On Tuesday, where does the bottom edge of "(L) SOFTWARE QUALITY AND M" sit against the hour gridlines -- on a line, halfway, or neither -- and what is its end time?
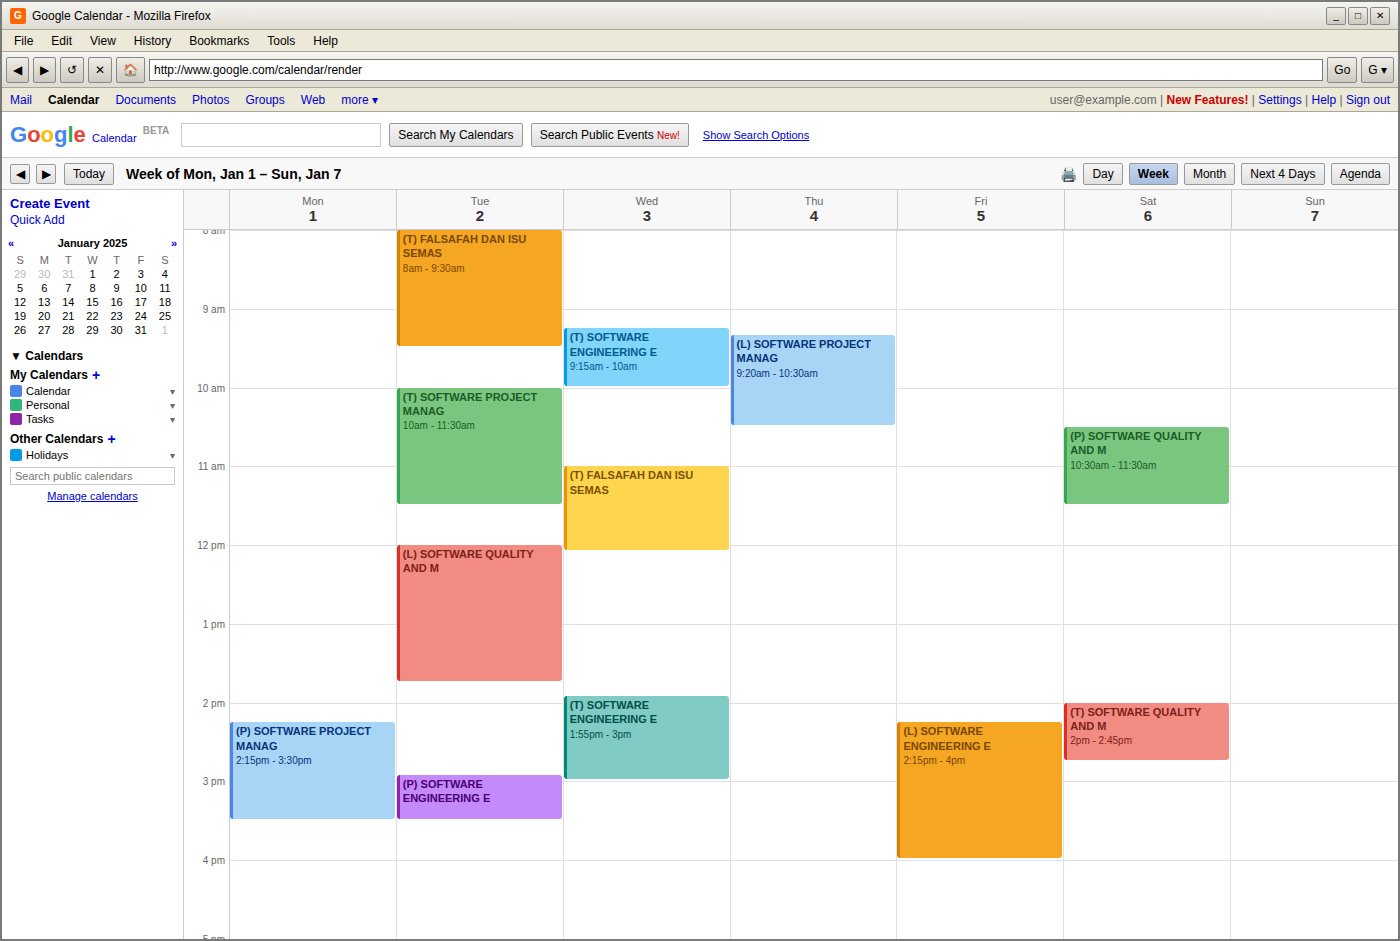
1:45 PM -- neither: three quarters of the way from the 1 PM line to the 2 PM line.